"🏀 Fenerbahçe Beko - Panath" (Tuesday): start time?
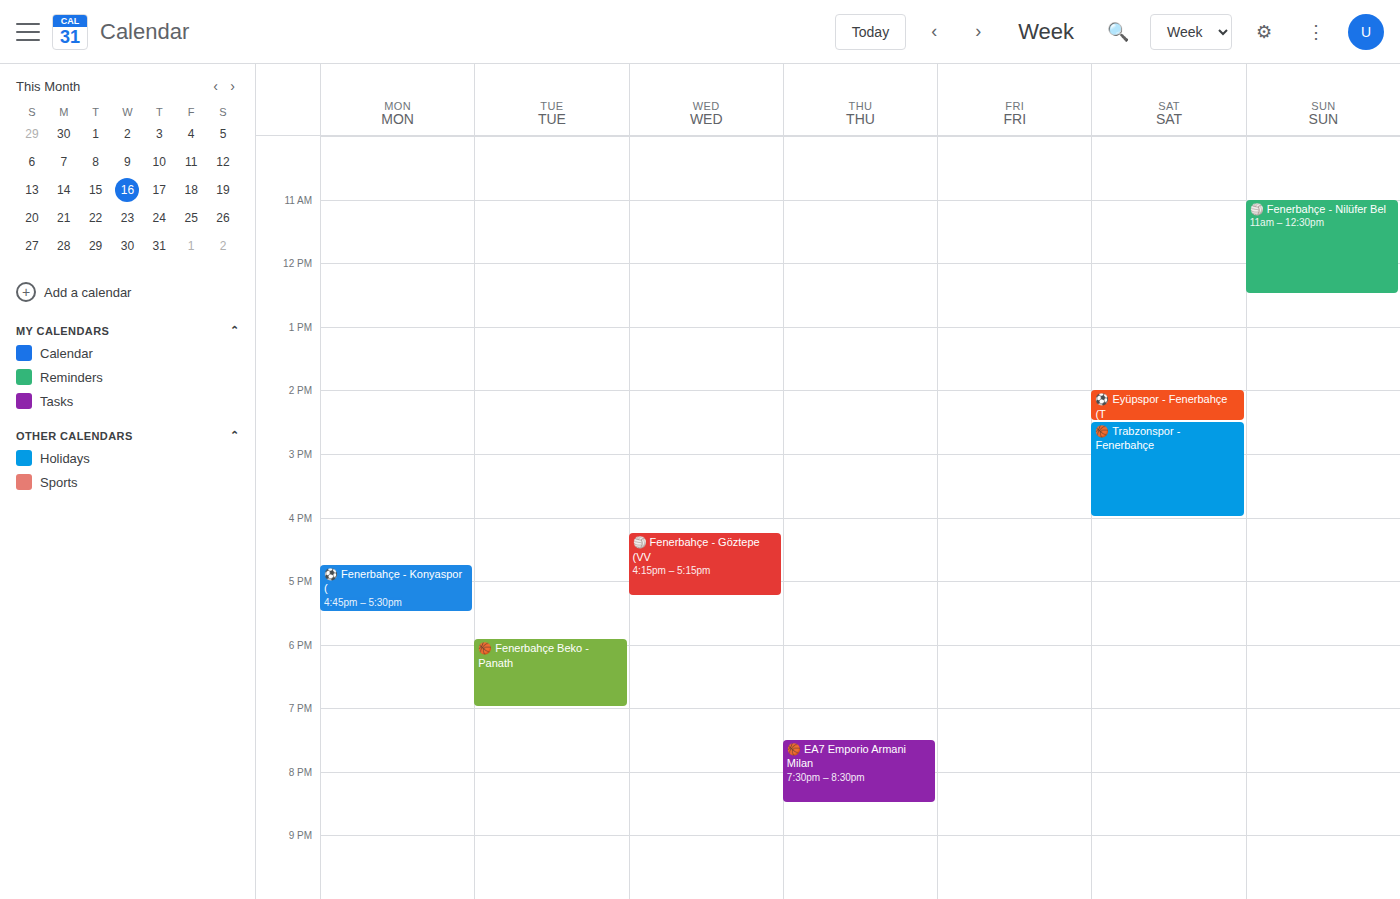
5:55 PM